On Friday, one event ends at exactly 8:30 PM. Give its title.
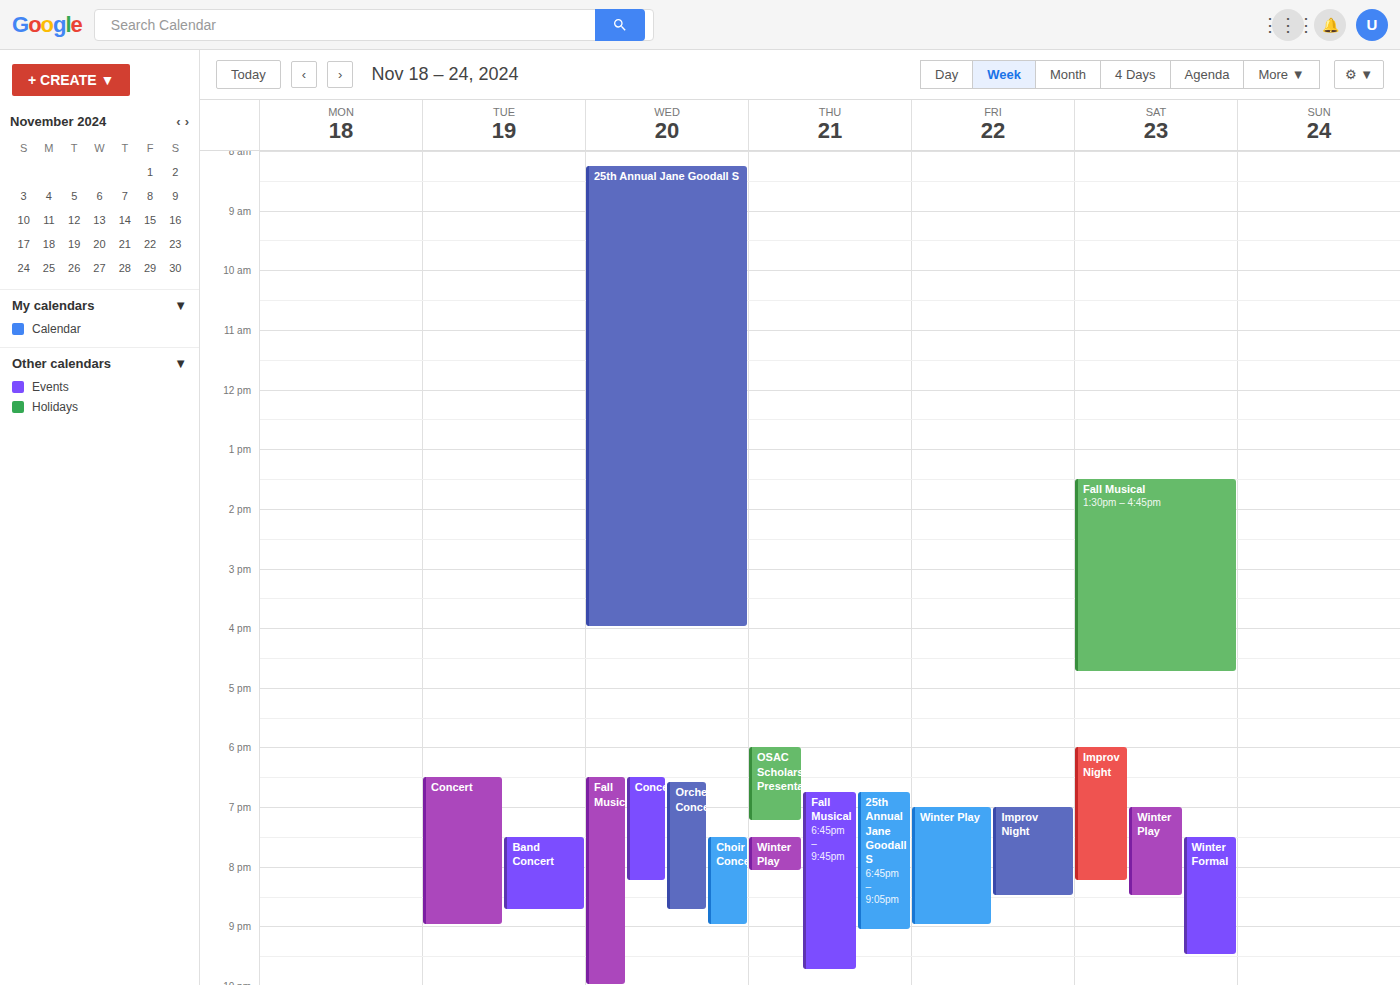
"Improv Night"